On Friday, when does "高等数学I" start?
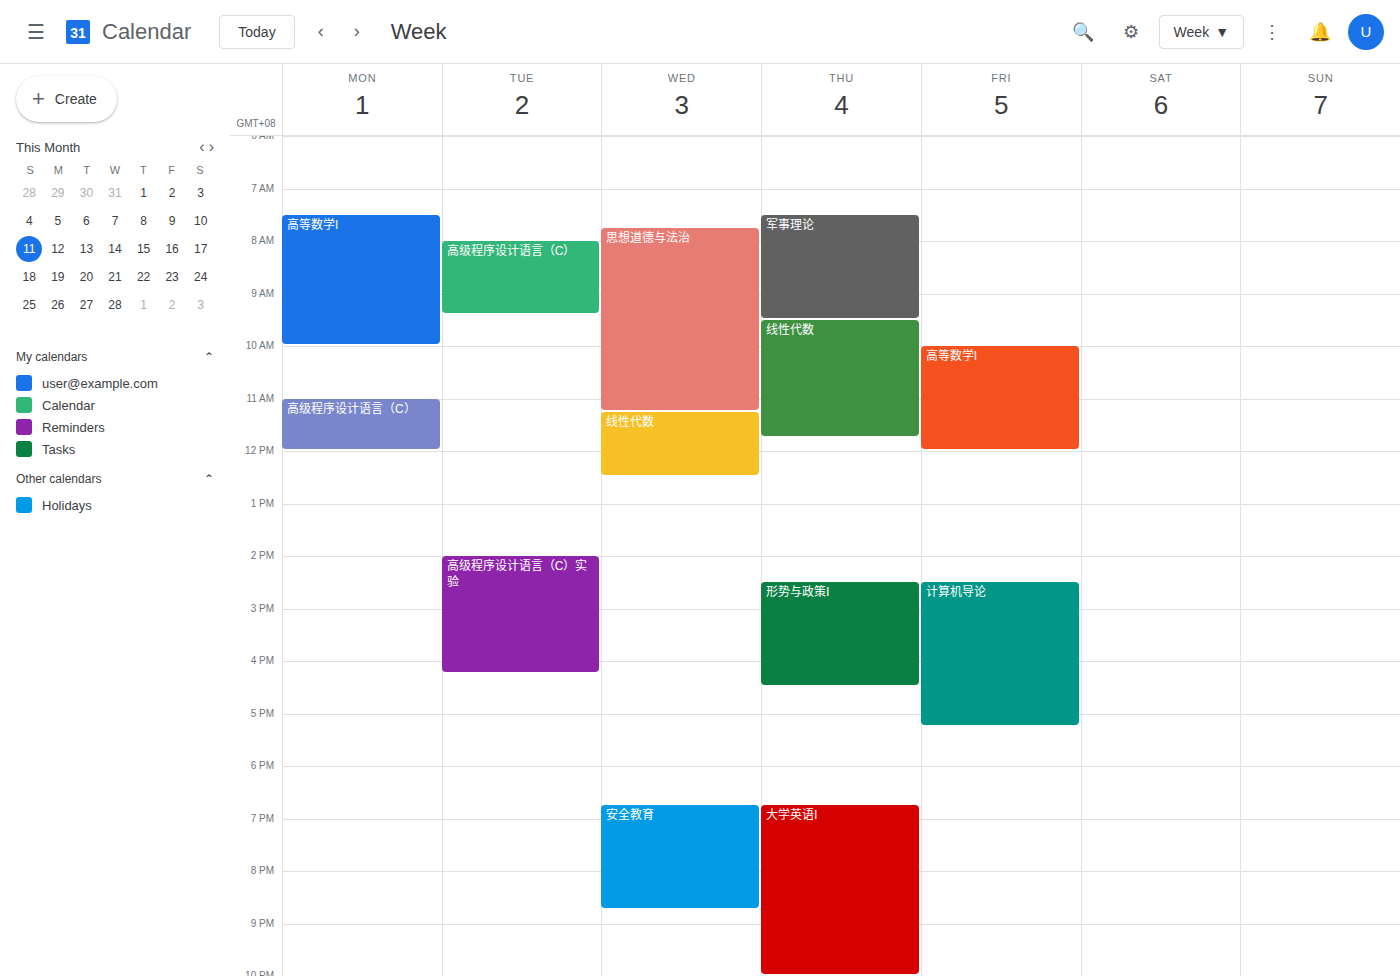
10:00